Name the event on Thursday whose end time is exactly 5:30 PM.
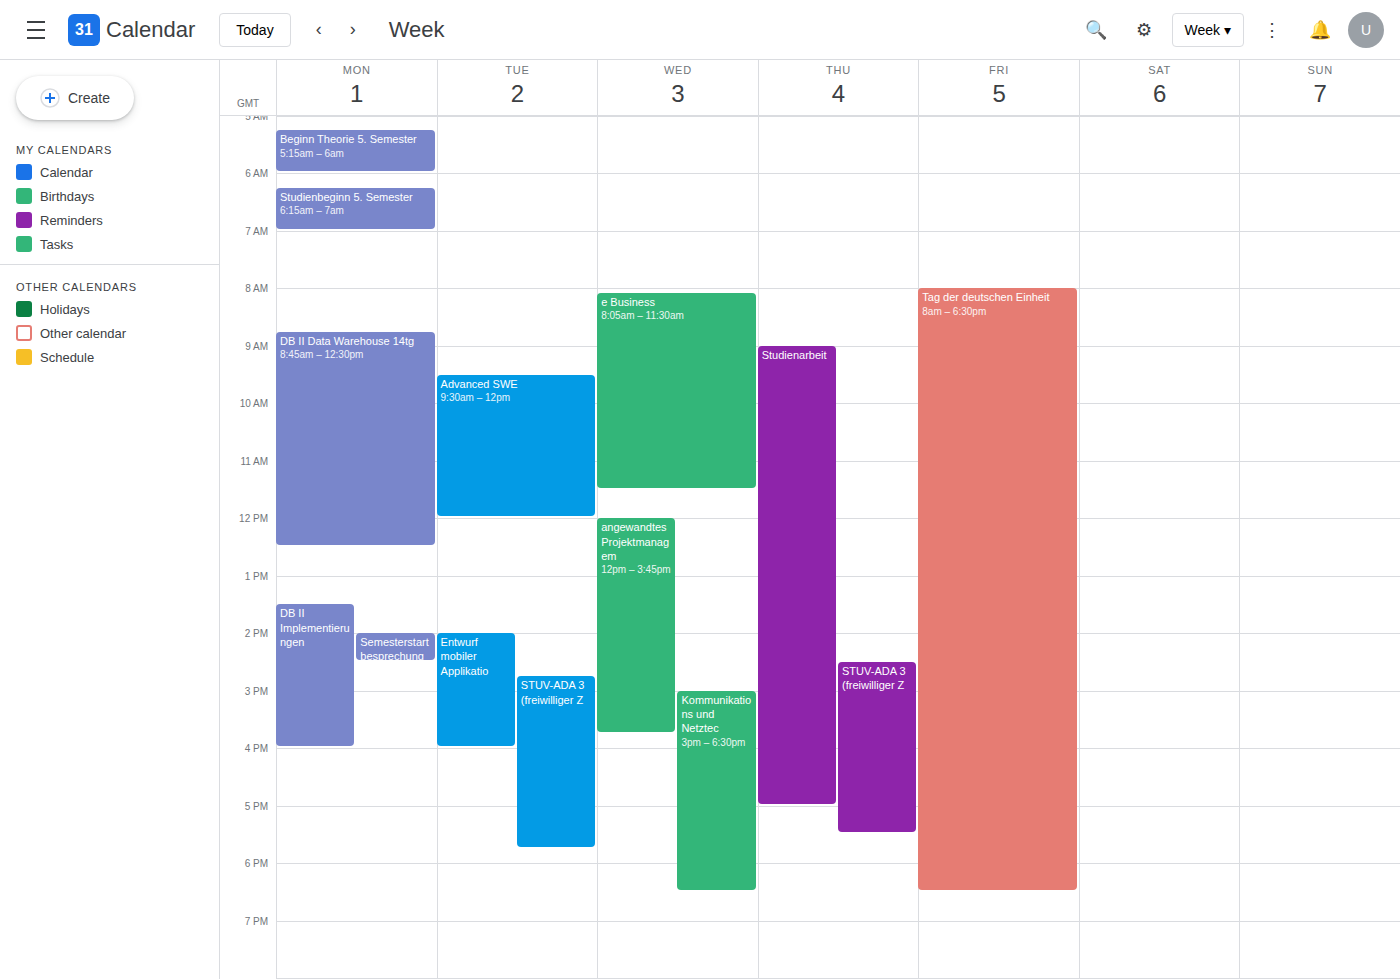
"STUV-ADA 3 (freiwilliger Z"